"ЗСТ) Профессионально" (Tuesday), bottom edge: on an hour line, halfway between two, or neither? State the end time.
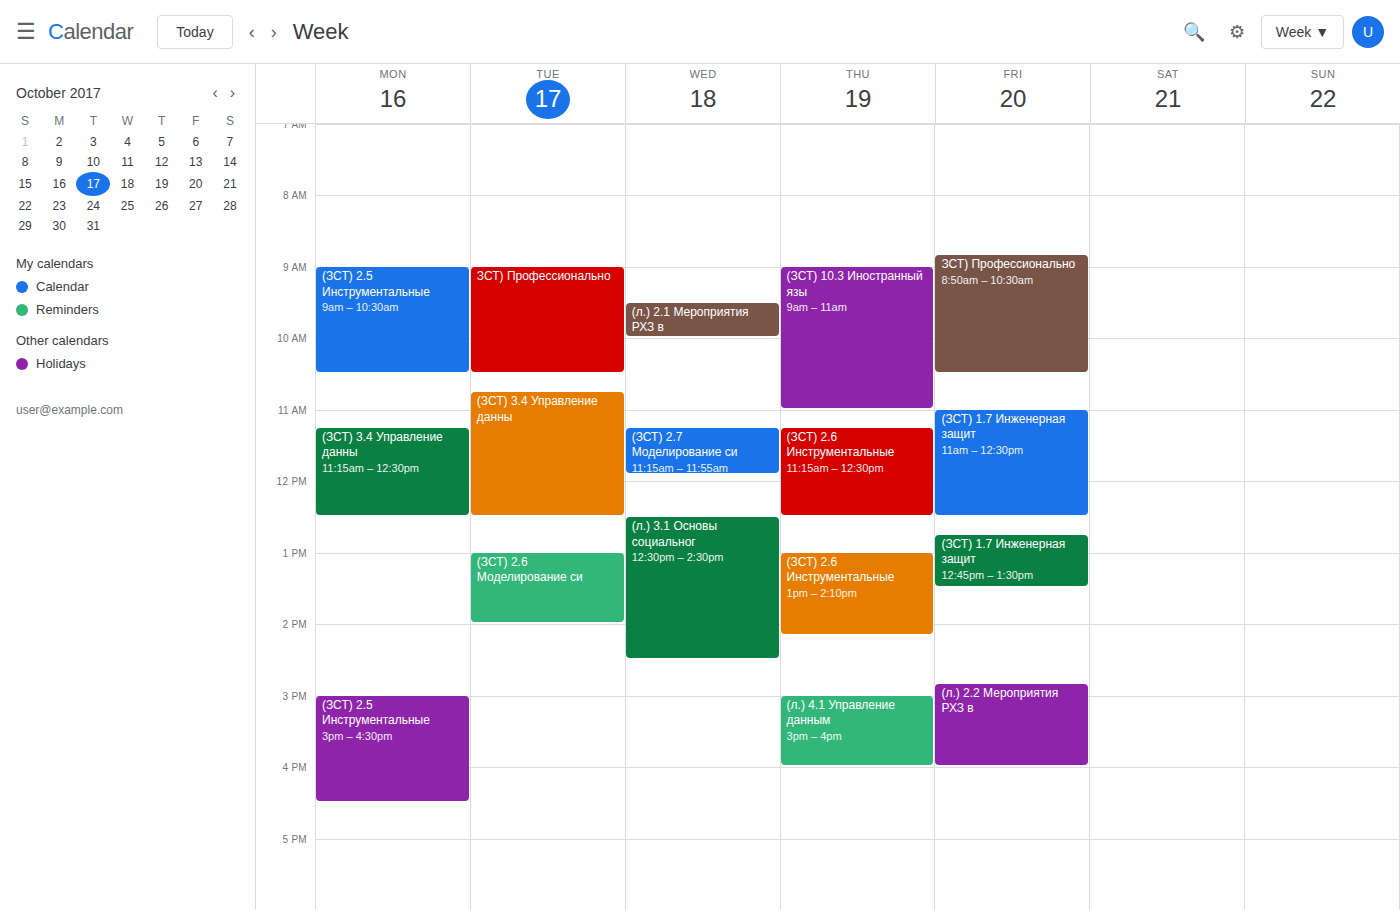
10:30 -- halfway between the 10:00 and 11:00 lines.